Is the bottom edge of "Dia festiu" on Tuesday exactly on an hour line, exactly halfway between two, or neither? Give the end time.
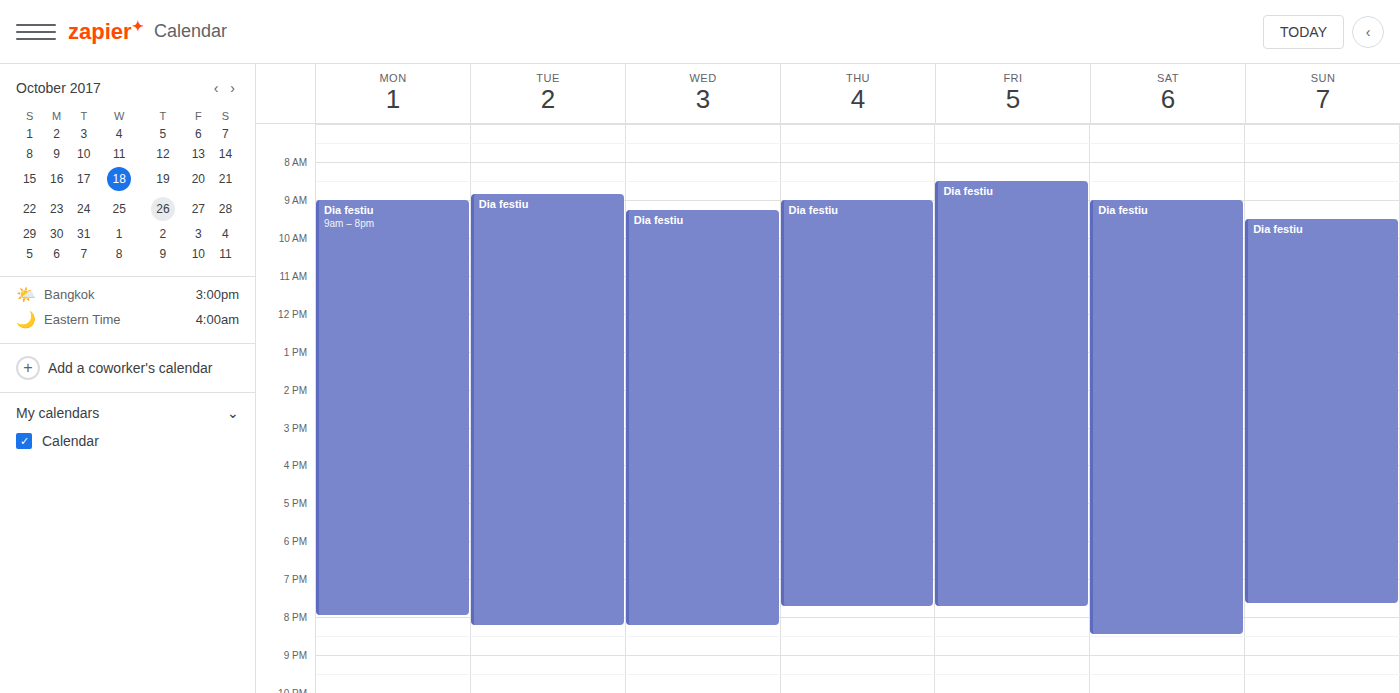
20:15 -- neither: a quarter of the way from the 20:00 line to the 21:00 line.